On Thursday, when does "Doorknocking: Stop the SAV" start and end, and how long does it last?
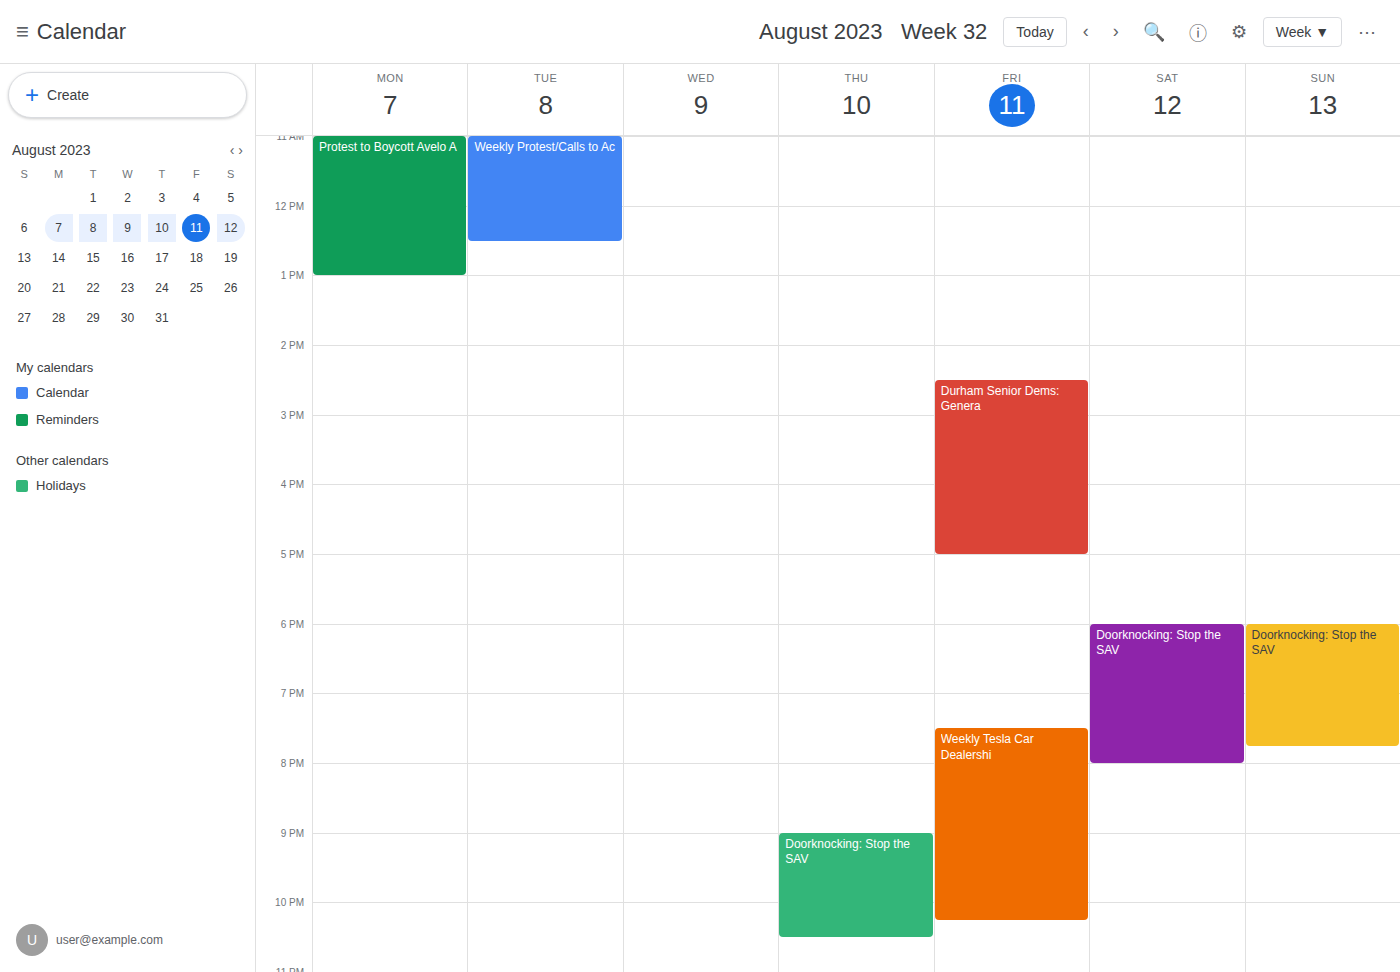
9:00 PM to 10:30 PM, 1 hour 30 minutes